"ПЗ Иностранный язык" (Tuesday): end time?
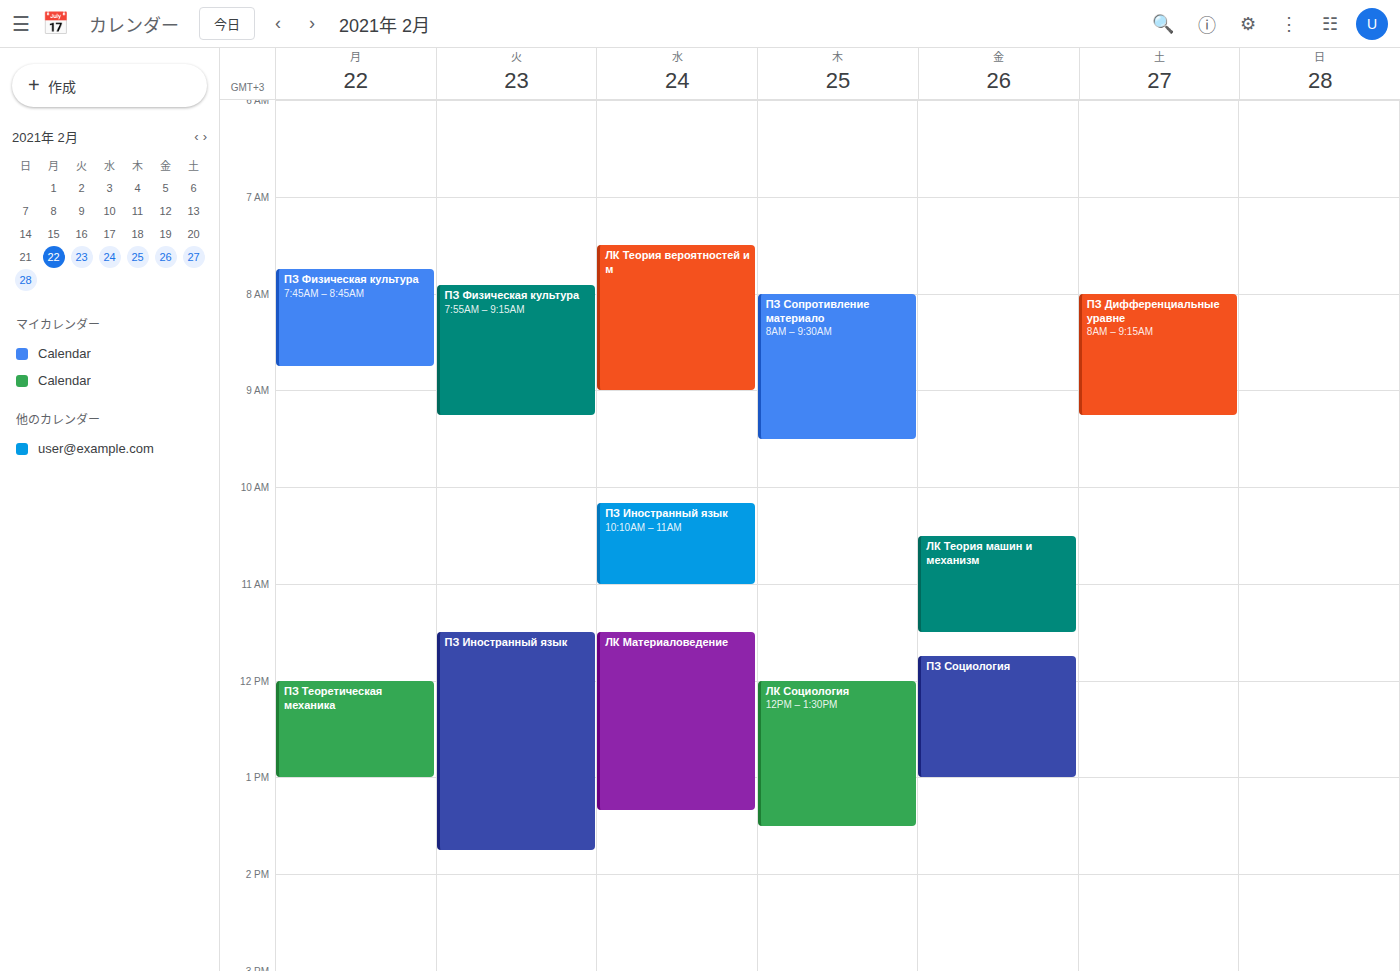
1:45 PM